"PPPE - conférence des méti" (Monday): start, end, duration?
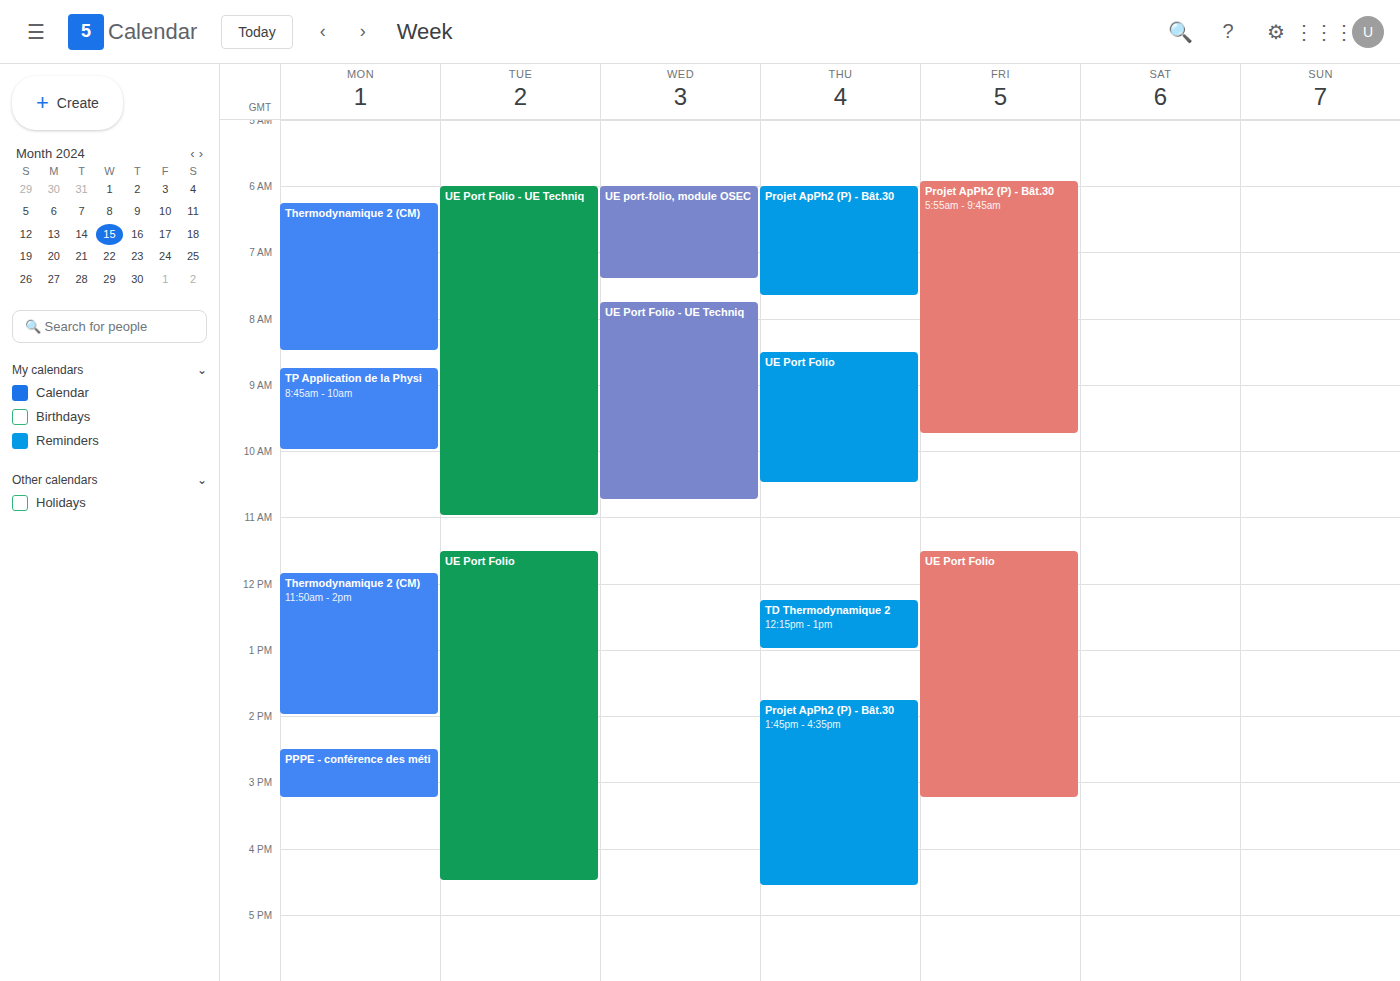
2:30 PM to 3:15 PM, 45 minutes